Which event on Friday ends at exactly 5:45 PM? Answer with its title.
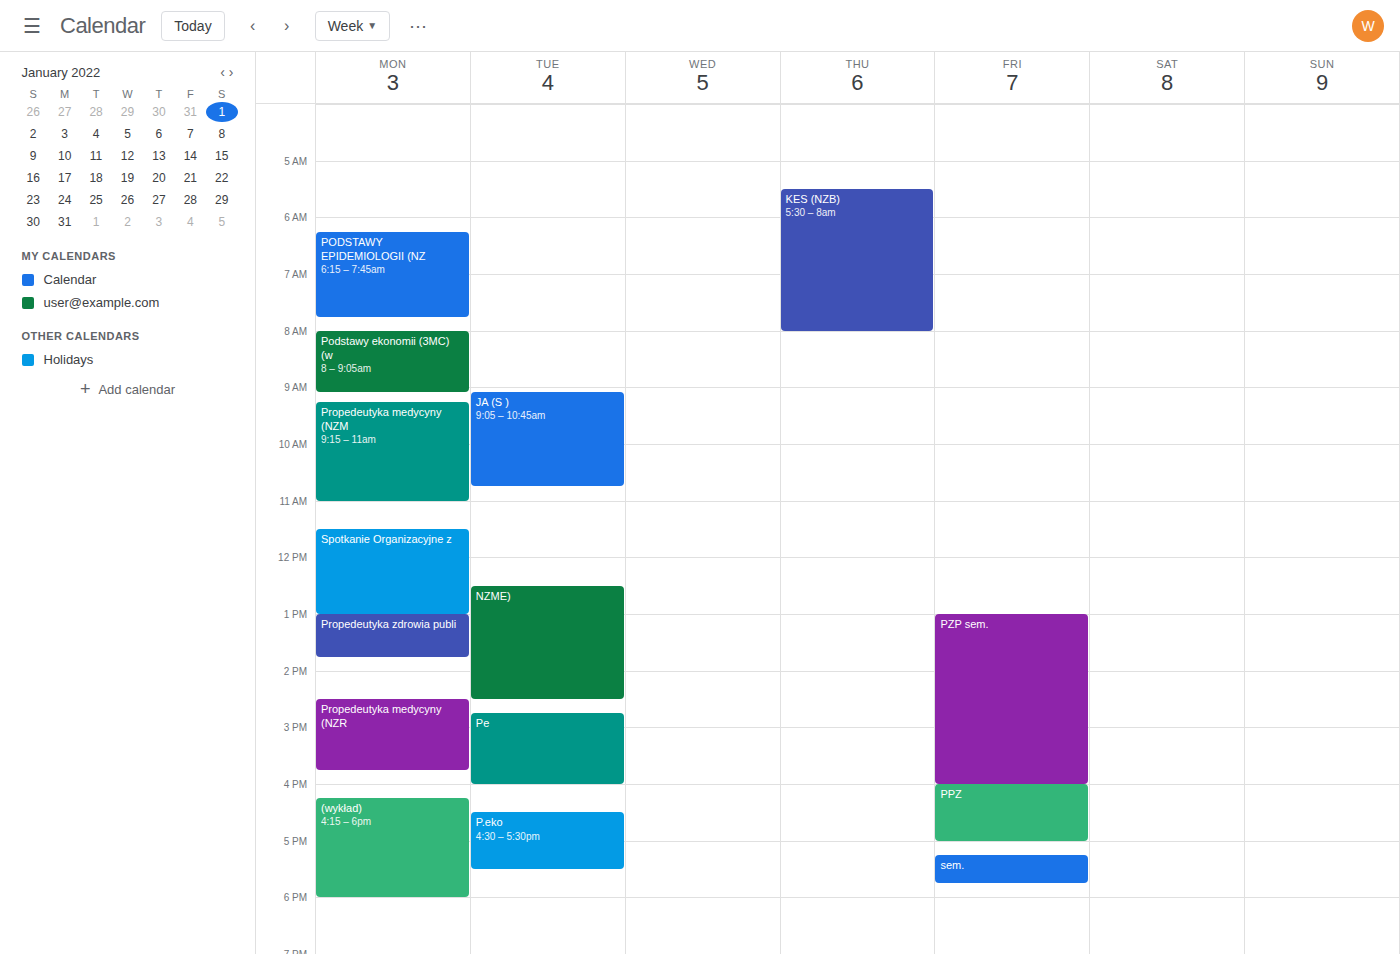
"sem."